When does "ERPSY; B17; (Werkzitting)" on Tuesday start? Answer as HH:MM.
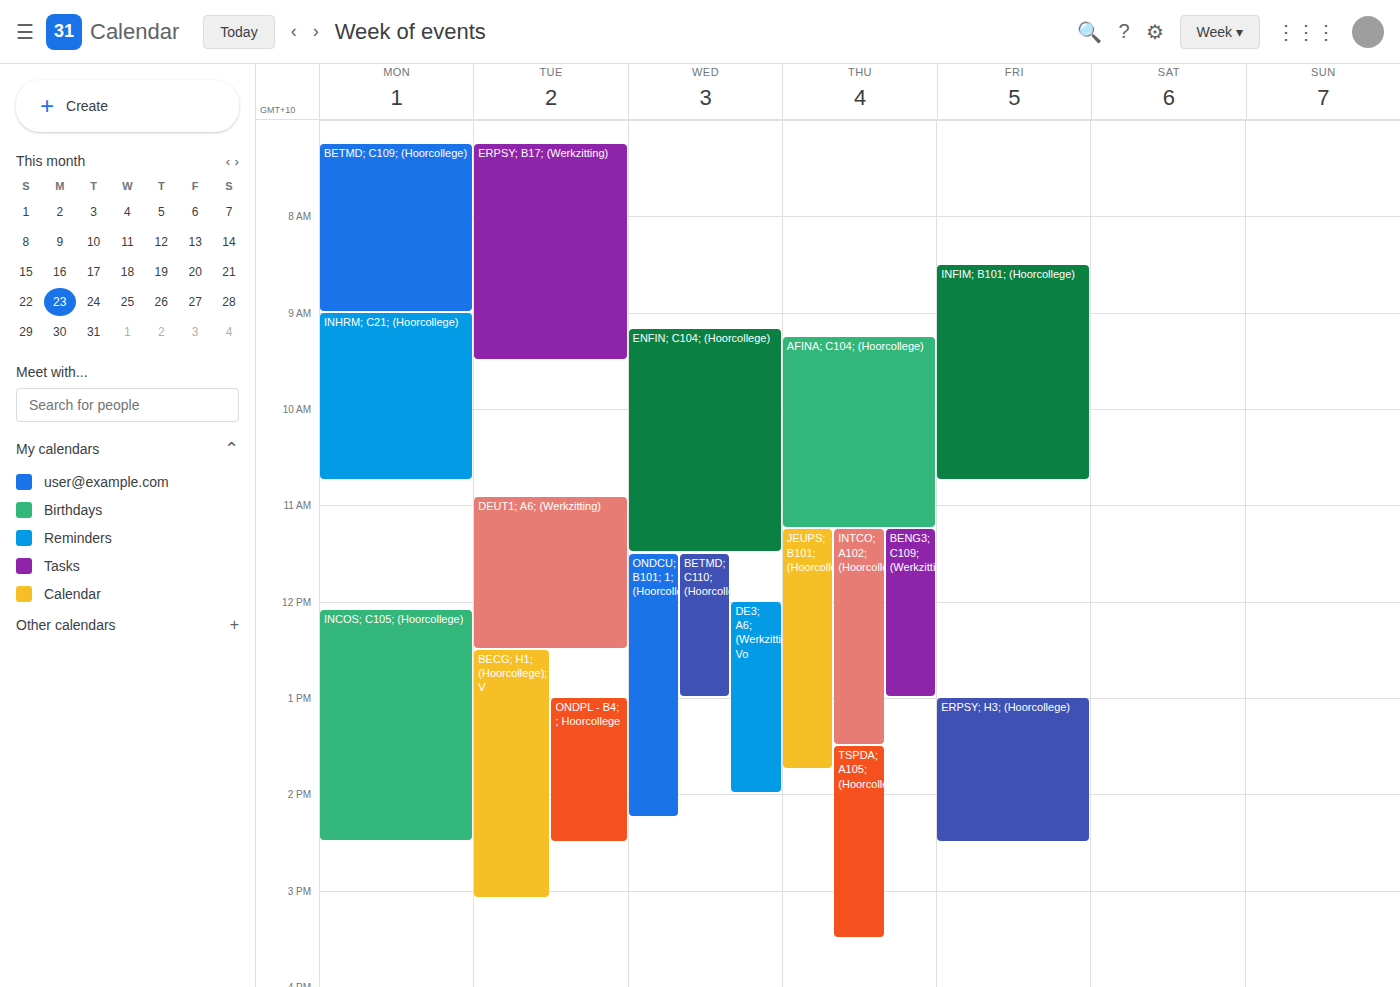
07:15